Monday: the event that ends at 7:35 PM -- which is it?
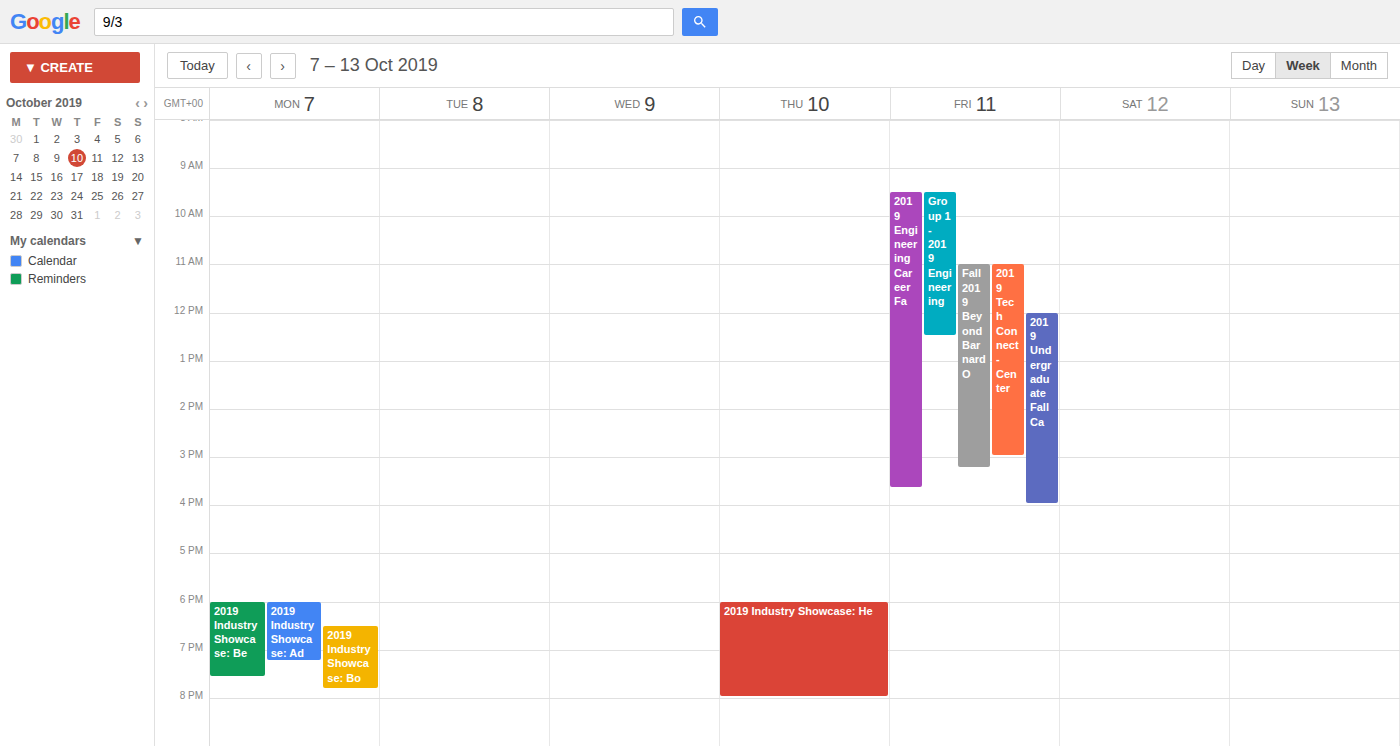
"2019 Industry Showcase: Be"